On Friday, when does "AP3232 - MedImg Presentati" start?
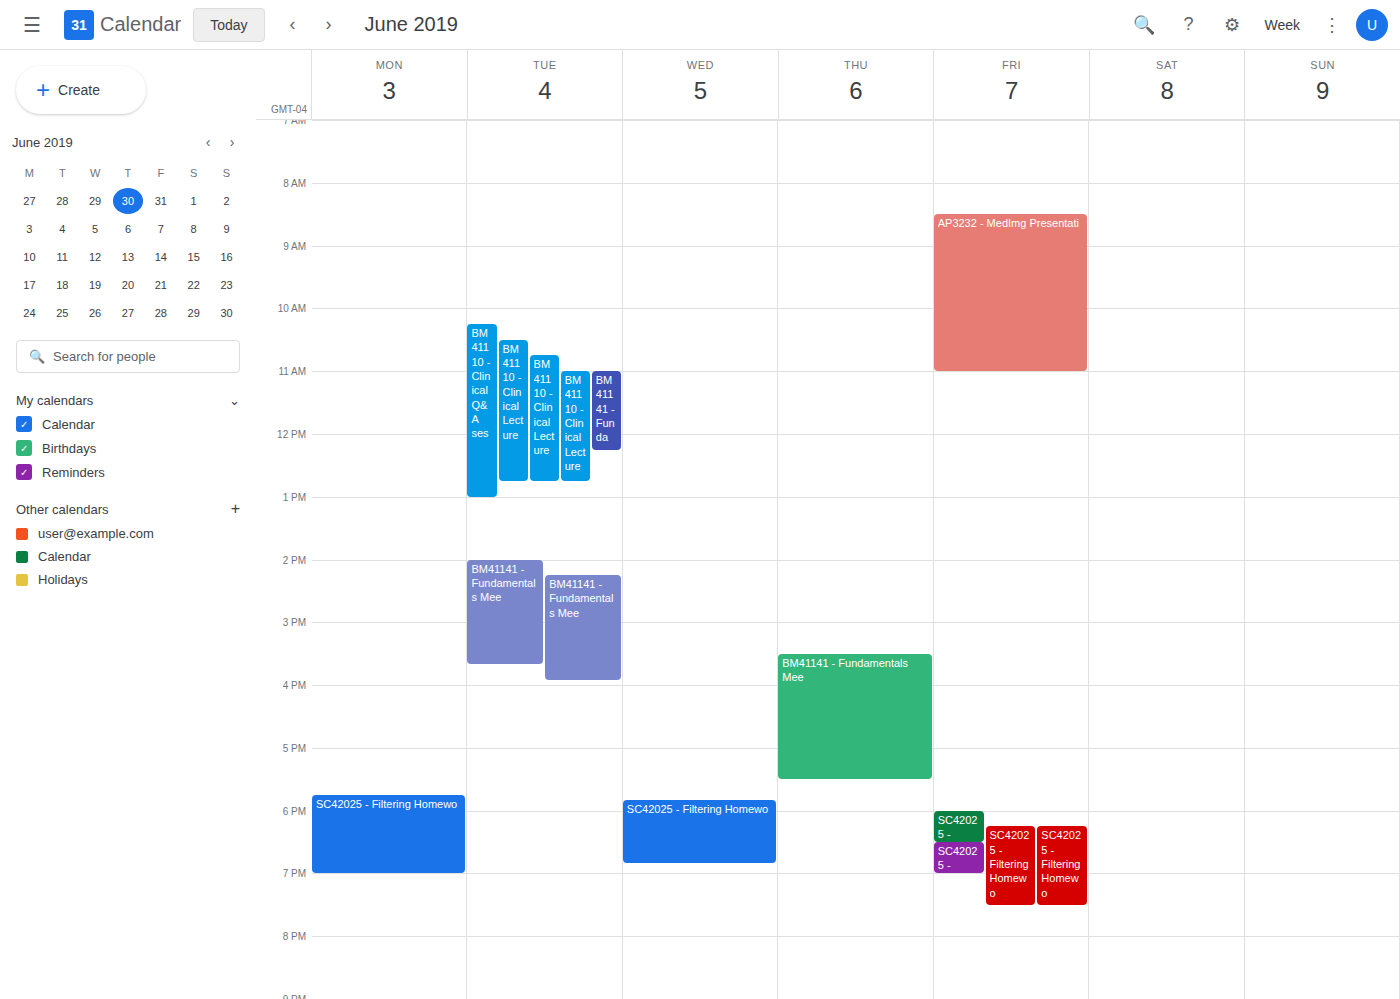
8:30 AM